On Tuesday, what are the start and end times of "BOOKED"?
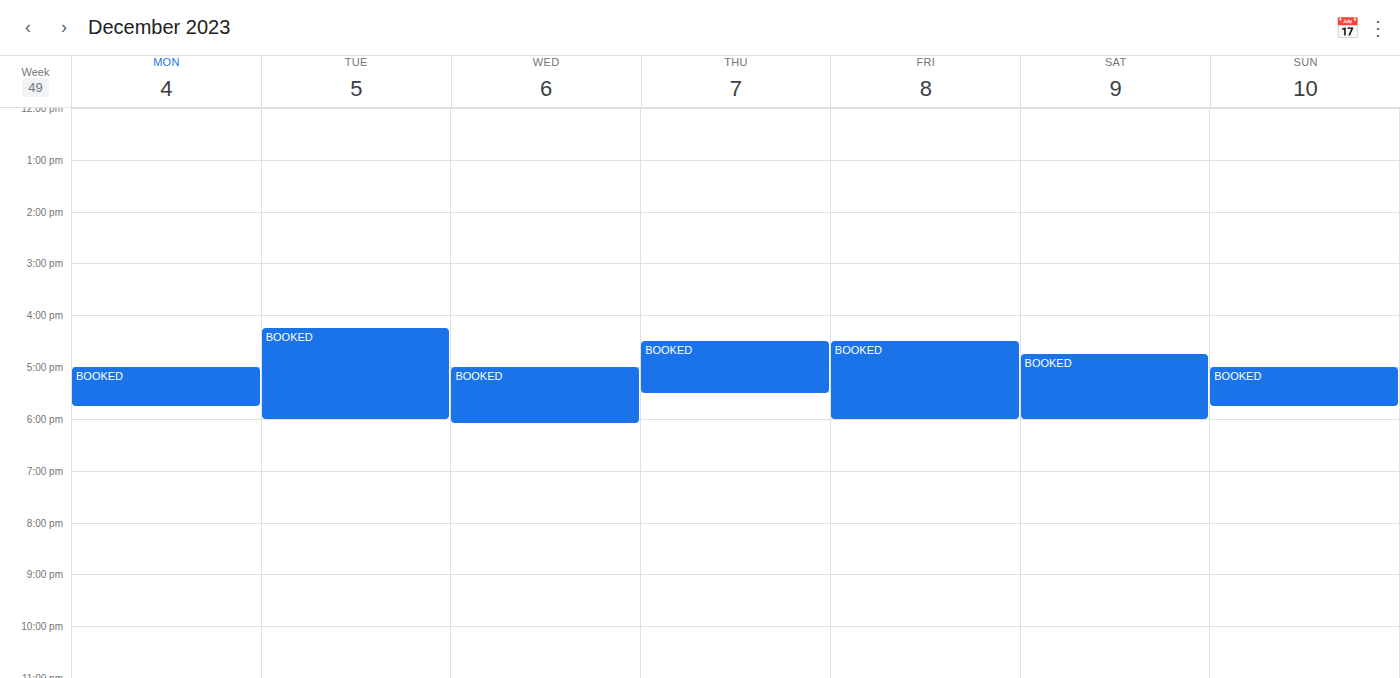
4:15 PM to 6:00 PM